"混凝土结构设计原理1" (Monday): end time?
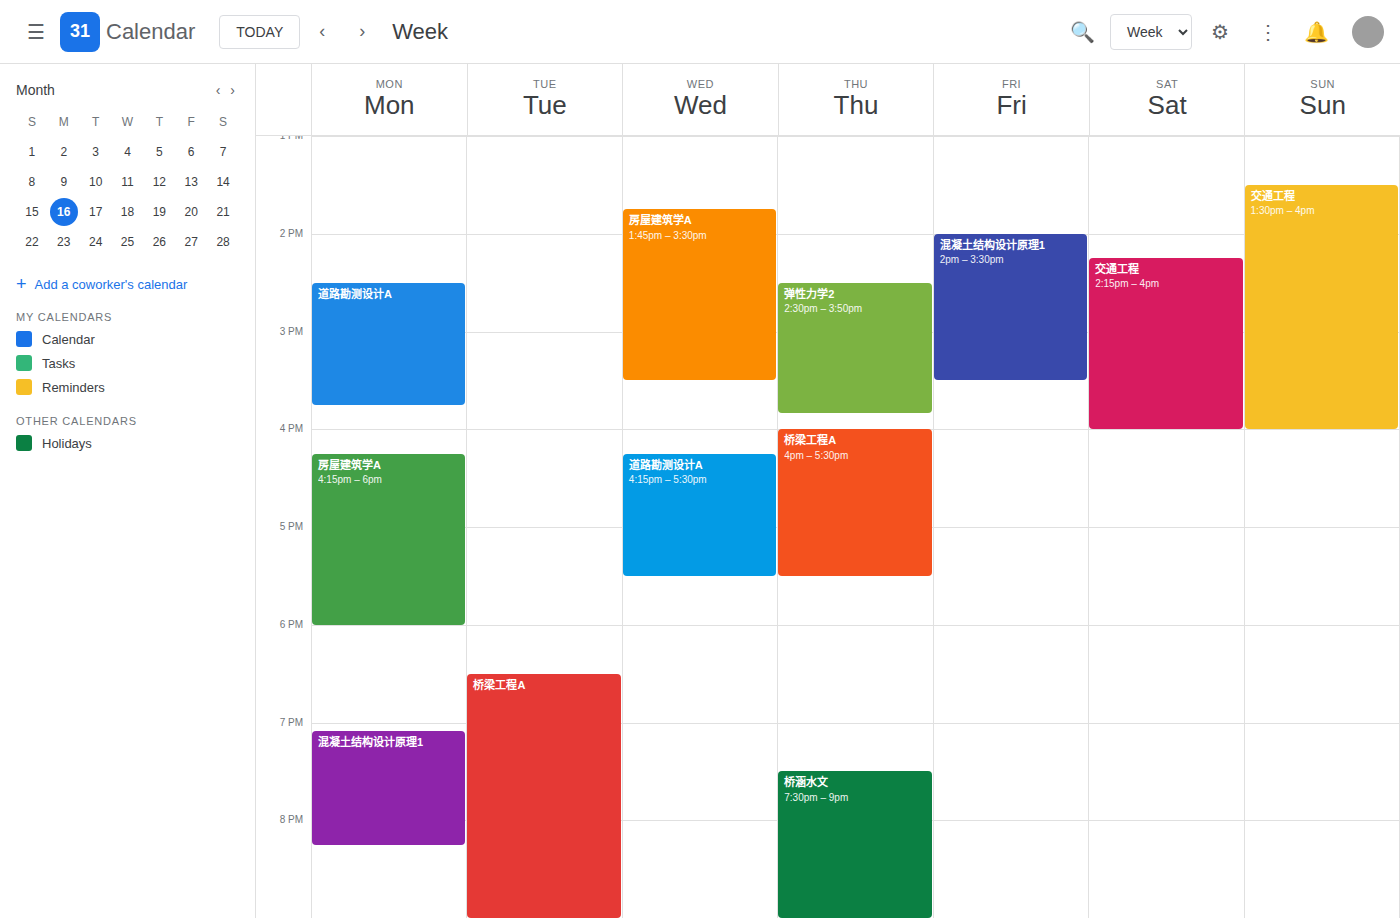
8:15 PM